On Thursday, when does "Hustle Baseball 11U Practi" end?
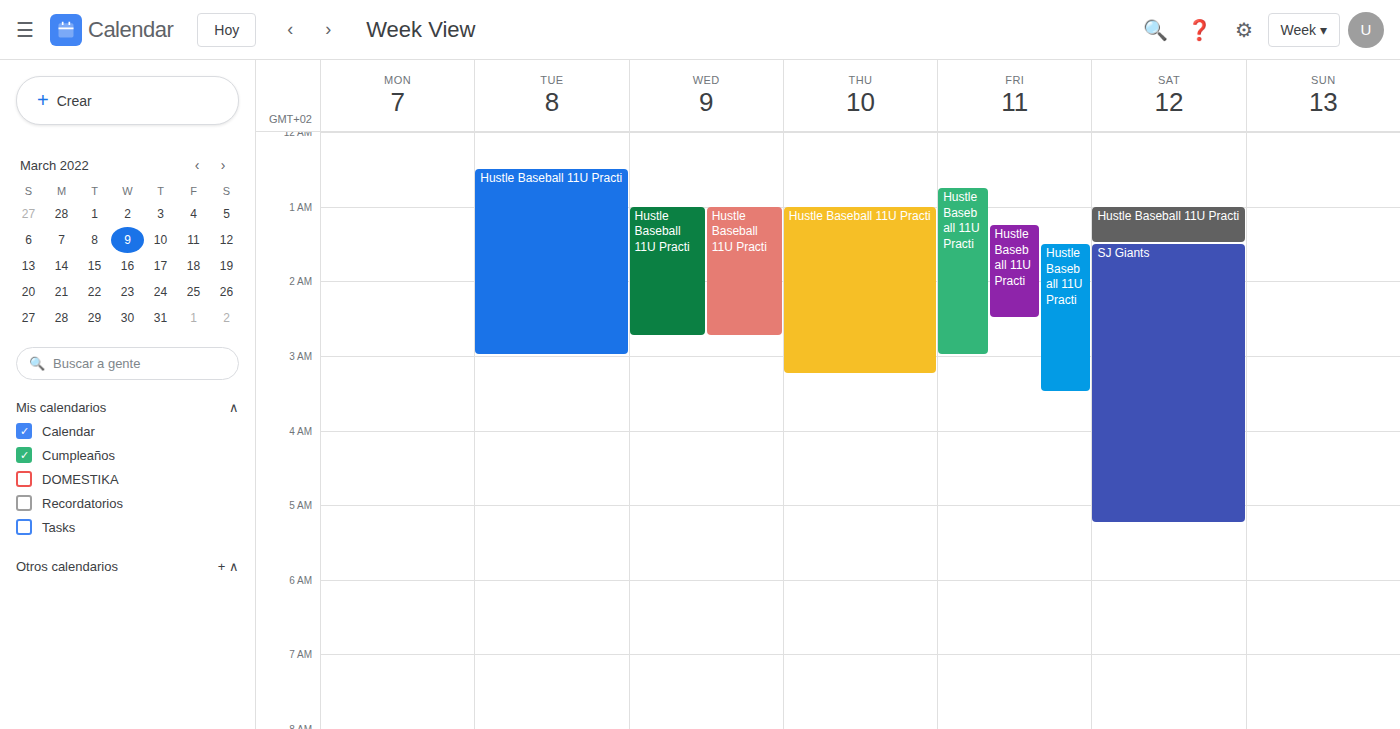
3:15 AM